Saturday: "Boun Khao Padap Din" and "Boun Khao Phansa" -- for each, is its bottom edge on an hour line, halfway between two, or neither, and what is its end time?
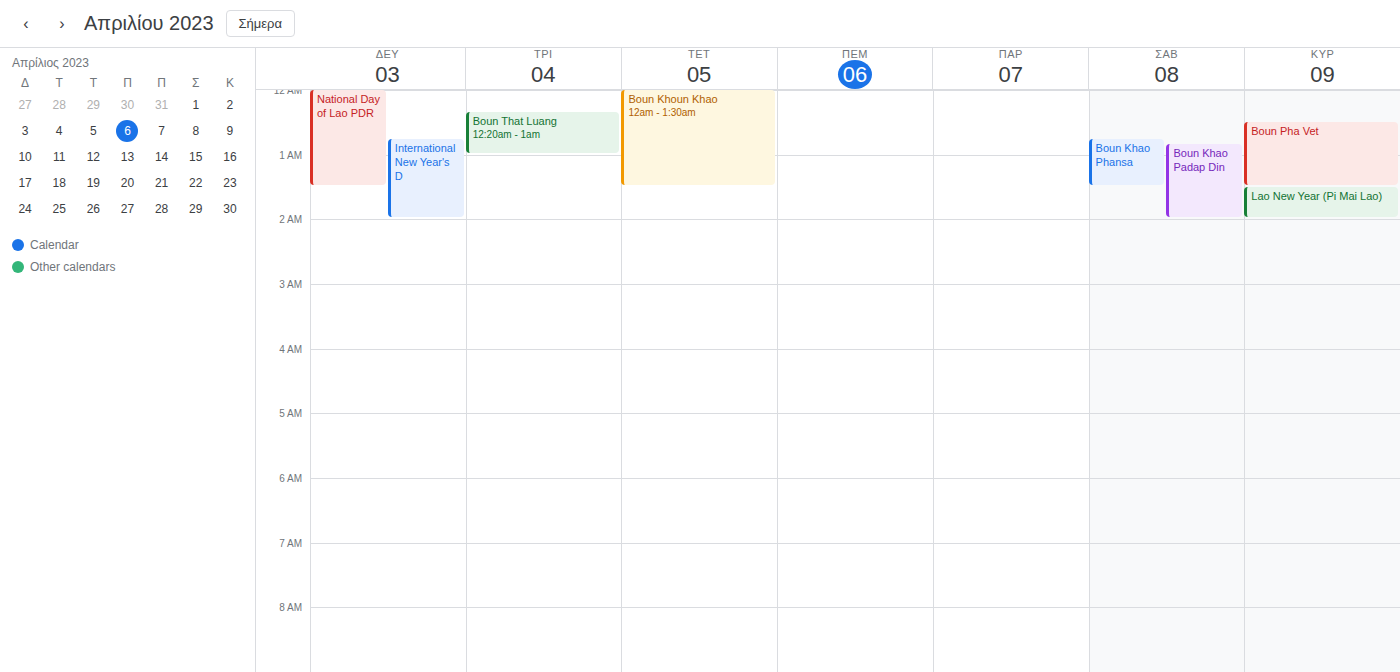
"Boun Khao Padap Din": 2:00 AM, exactly on the 2 AM line. "Boun Khao Phansa": 1:30 AM, halfway between the 1 AM and 2 AM lines.